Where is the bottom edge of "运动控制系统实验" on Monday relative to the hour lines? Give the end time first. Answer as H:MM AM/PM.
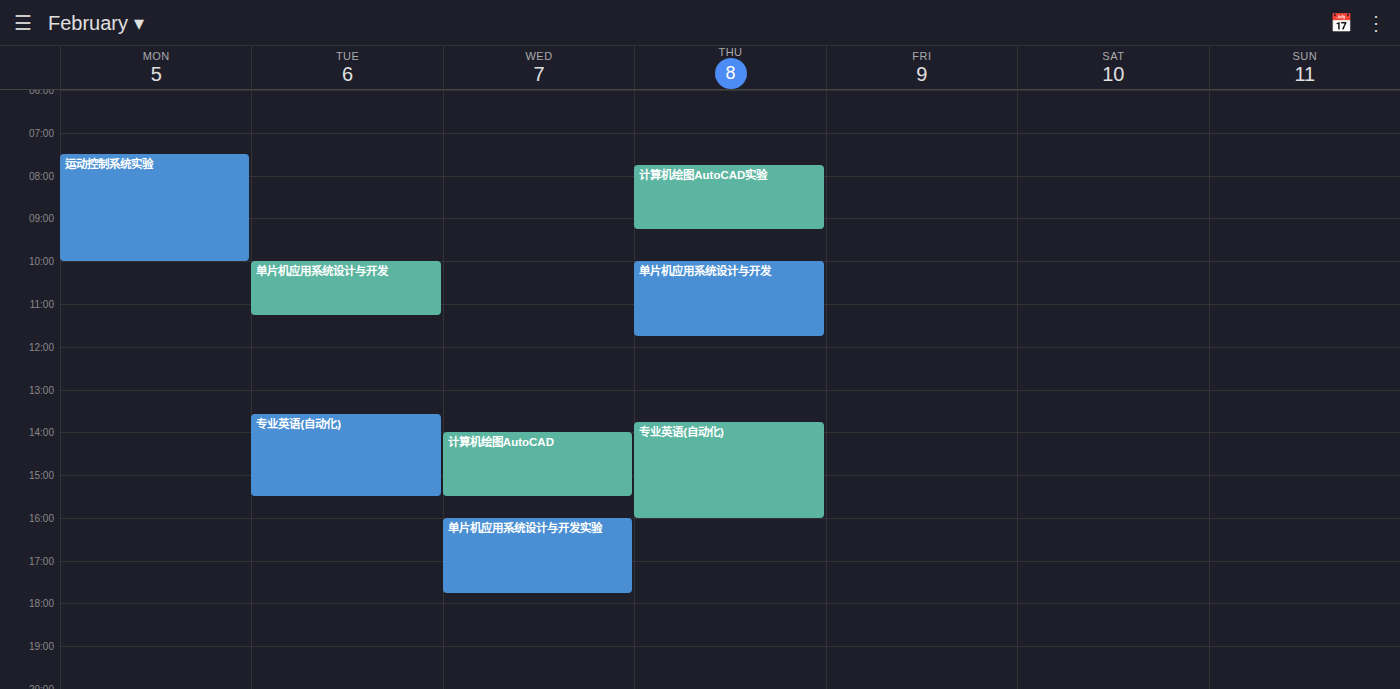
10:00 AM -- exactly on the 10 AM line.